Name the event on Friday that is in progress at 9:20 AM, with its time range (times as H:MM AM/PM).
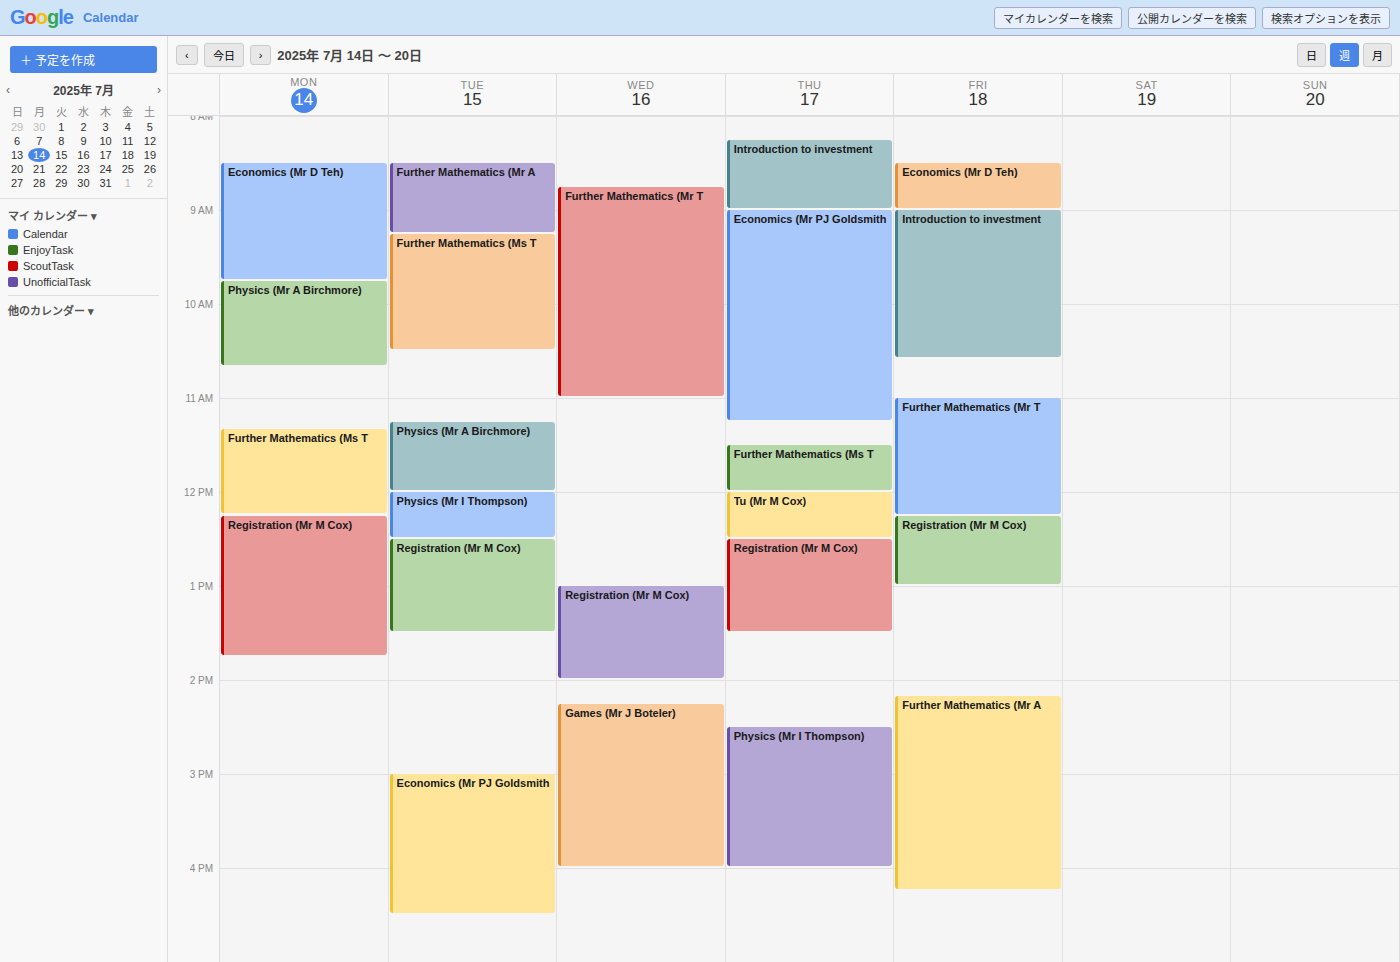
"Introduction to investment", 9:00 AM to 10:35 AM